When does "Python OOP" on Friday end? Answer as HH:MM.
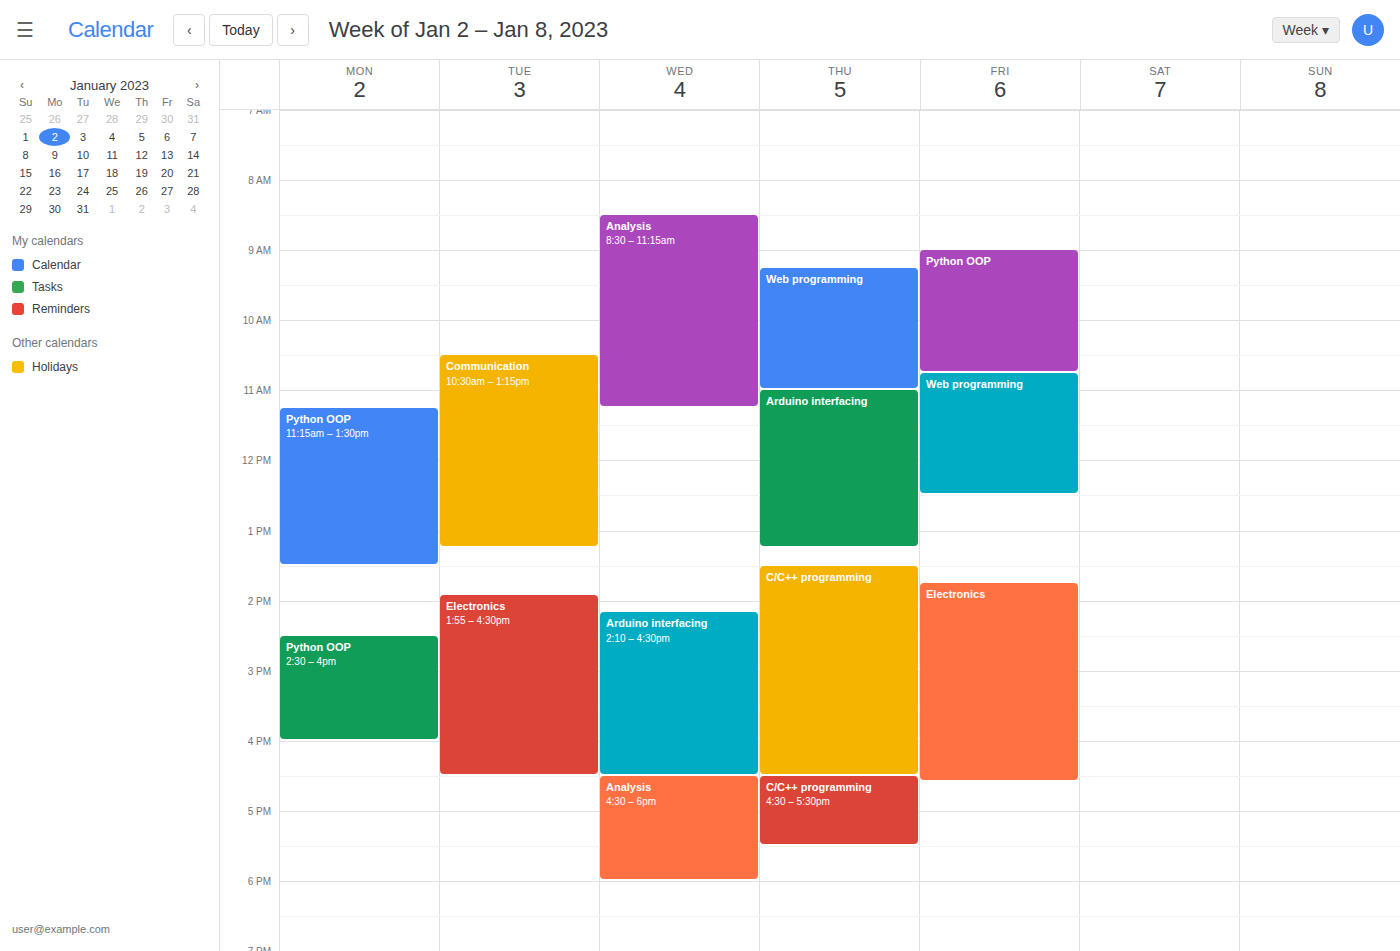
10:45